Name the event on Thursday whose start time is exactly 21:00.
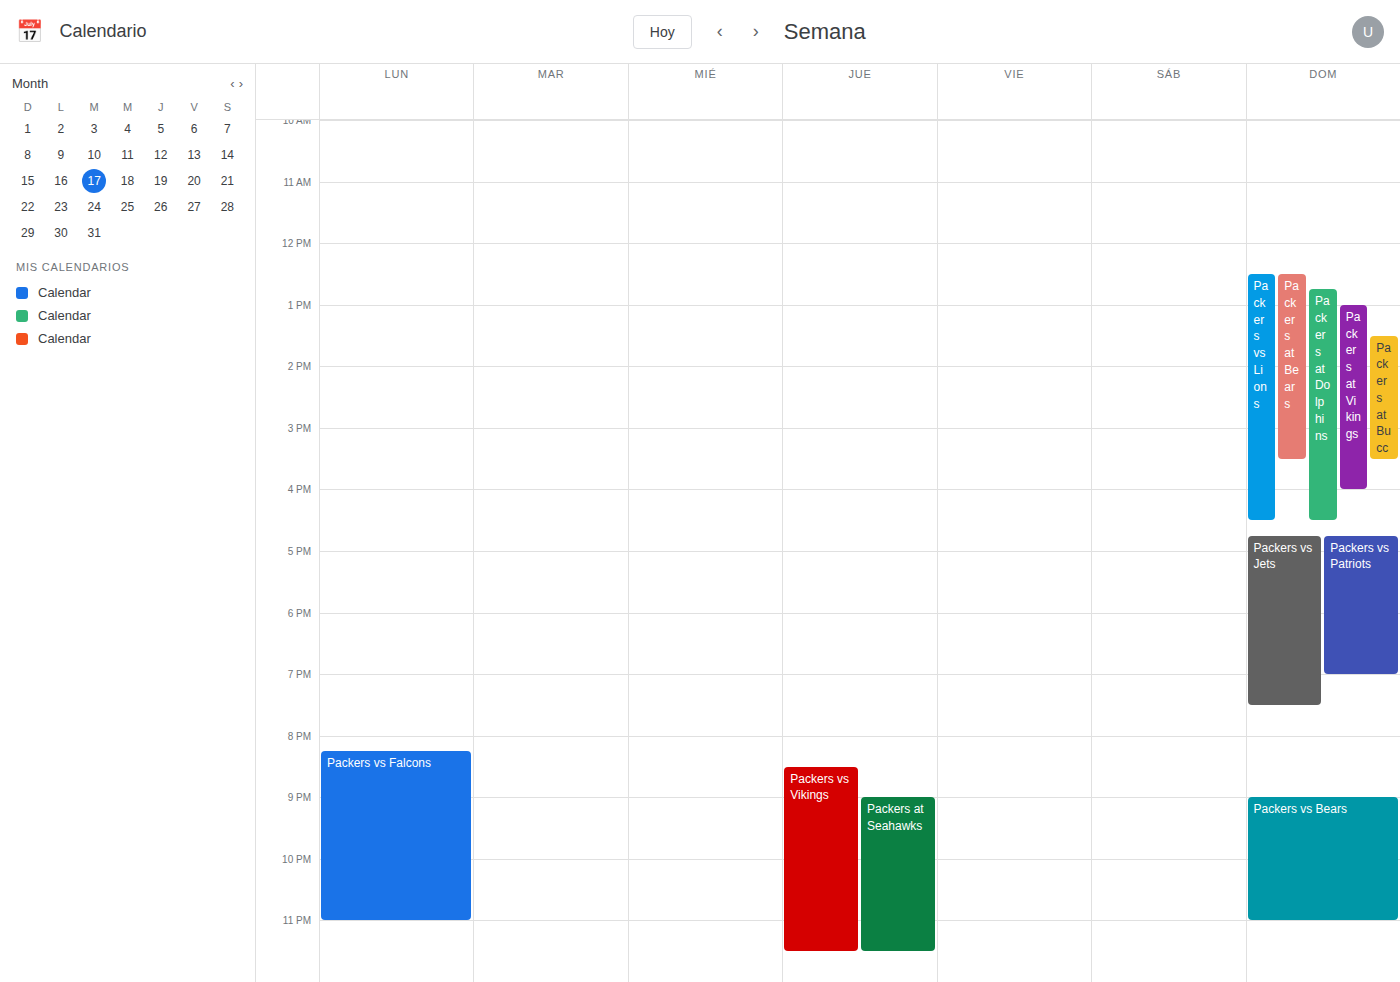
"Packers at Seahawks"